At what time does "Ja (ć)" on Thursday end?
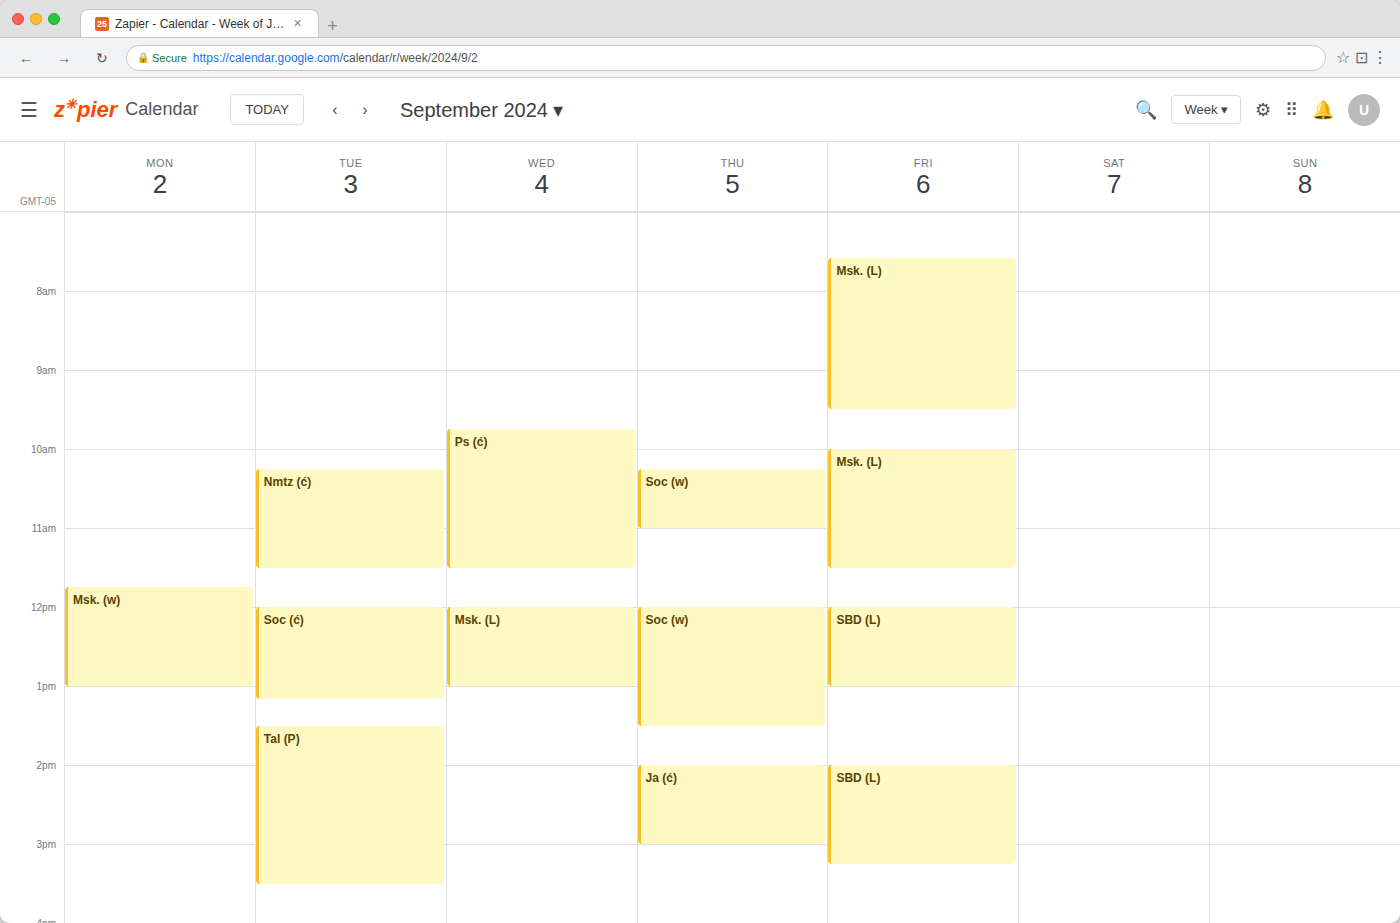
3:00 PM